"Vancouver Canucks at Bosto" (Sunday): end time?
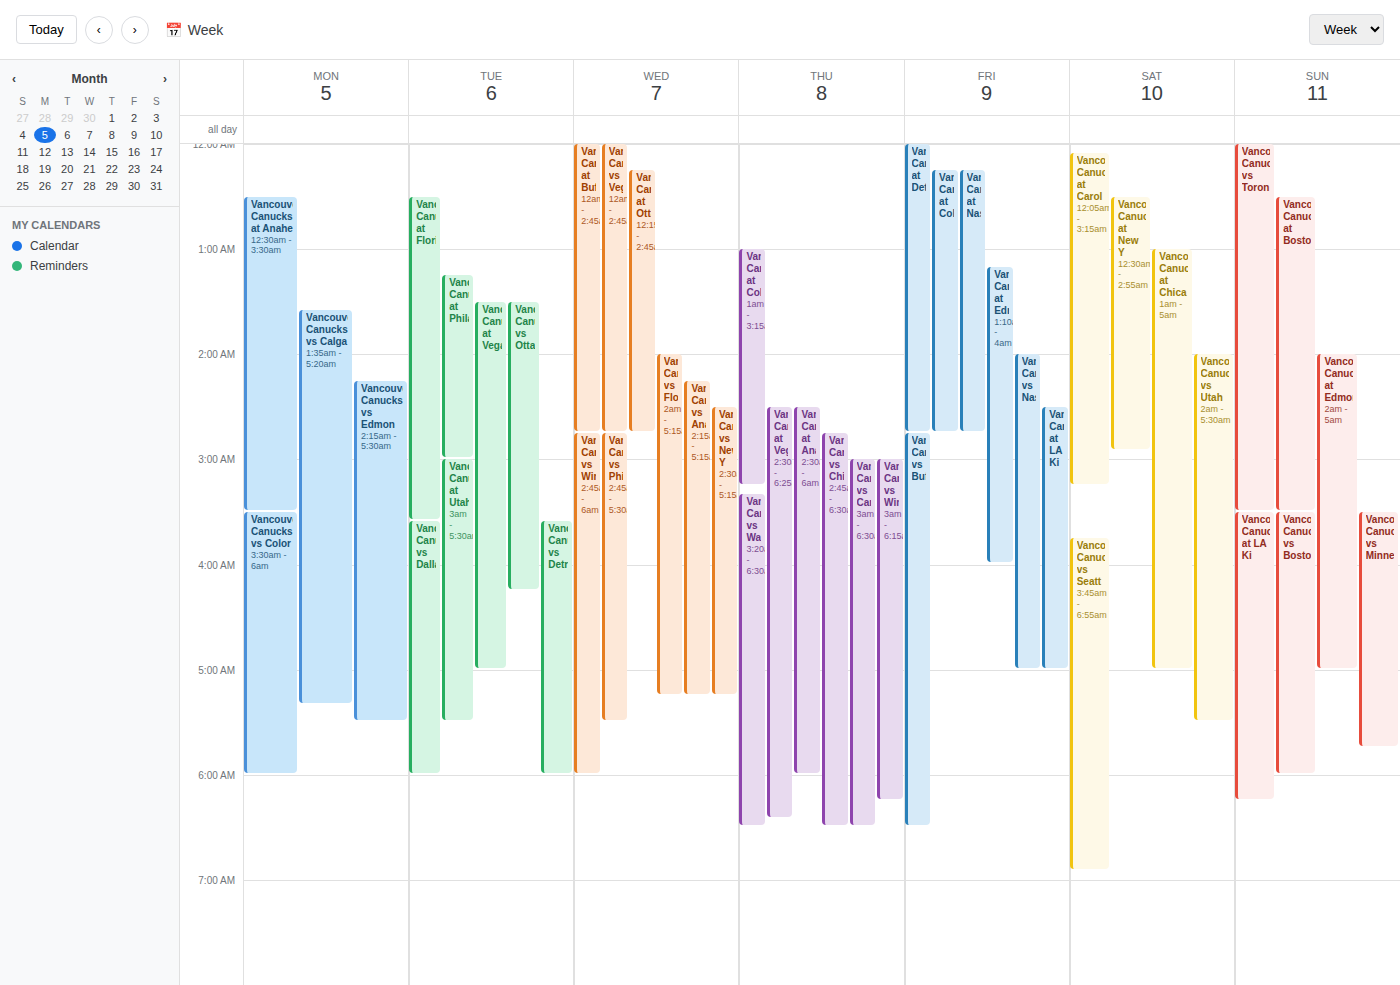
03:30